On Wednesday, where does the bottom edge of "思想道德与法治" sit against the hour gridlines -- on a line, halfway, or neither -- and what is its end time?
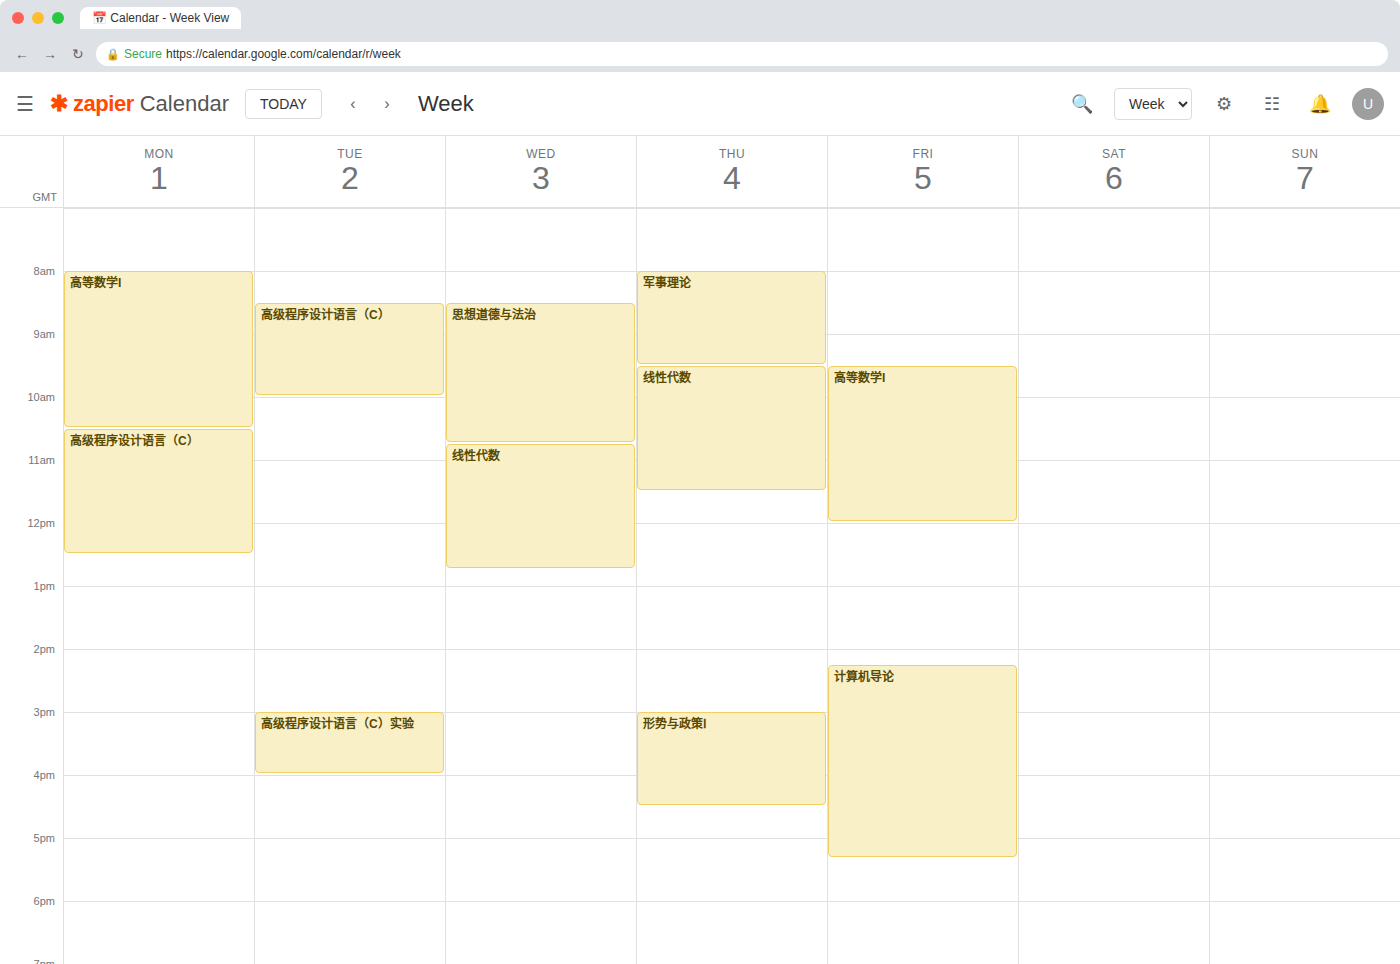
10:45 AM -- neither: three quarters of the way from the 10 AM line to the 11 AM line.